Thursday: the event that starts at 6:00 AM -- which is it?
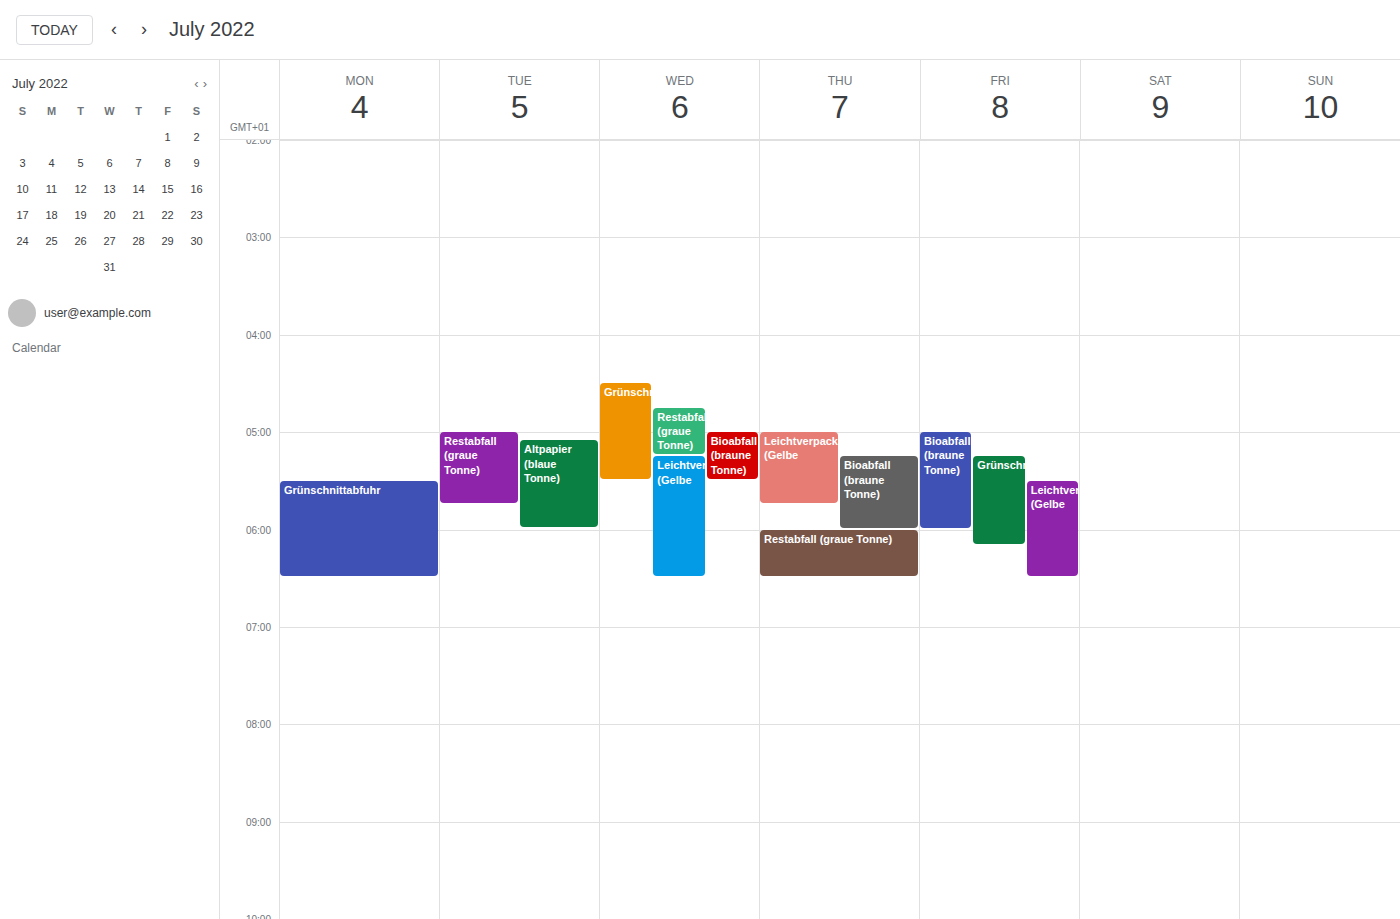
"Restabfall (graue Tonne)"